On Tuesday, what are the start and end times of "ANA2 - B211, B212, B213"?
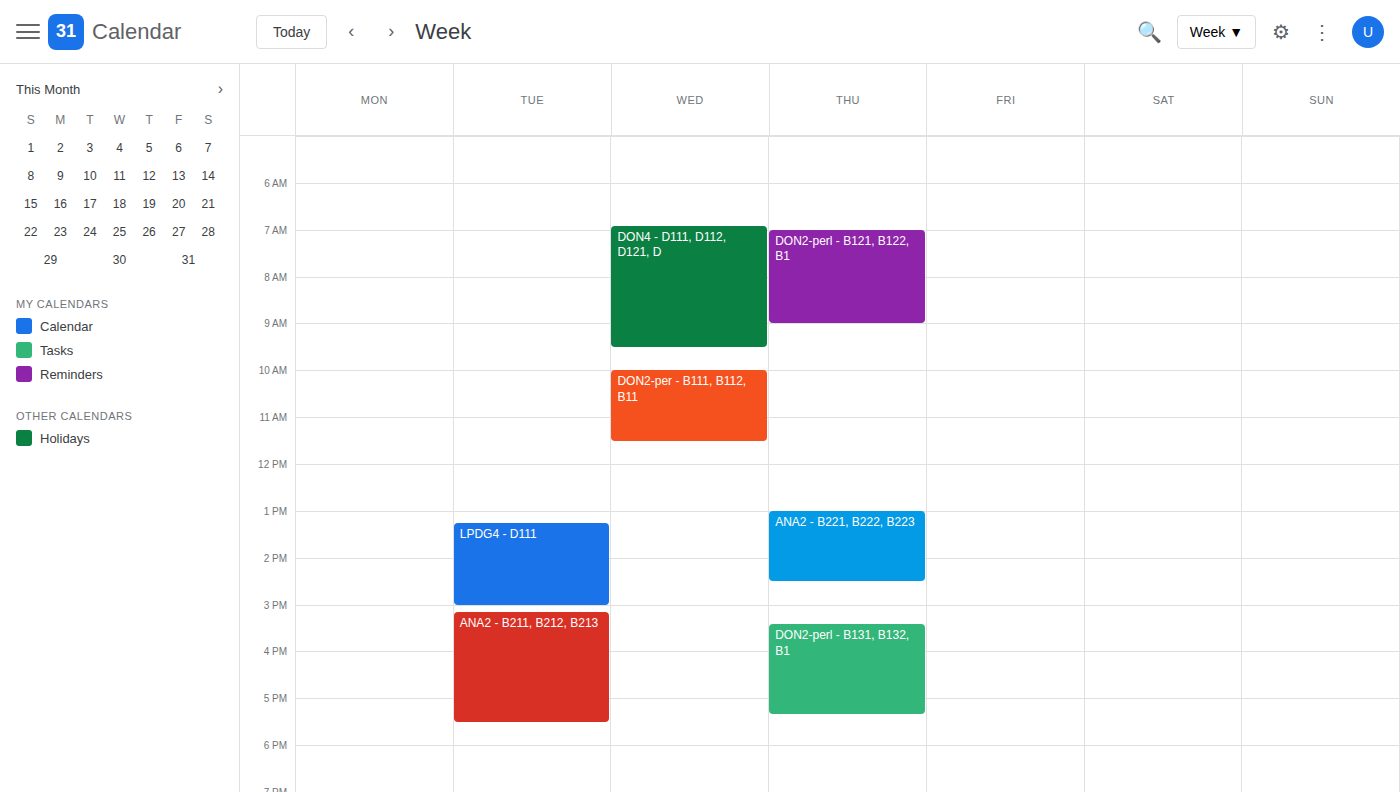
3:10 PM to 5:30 PM